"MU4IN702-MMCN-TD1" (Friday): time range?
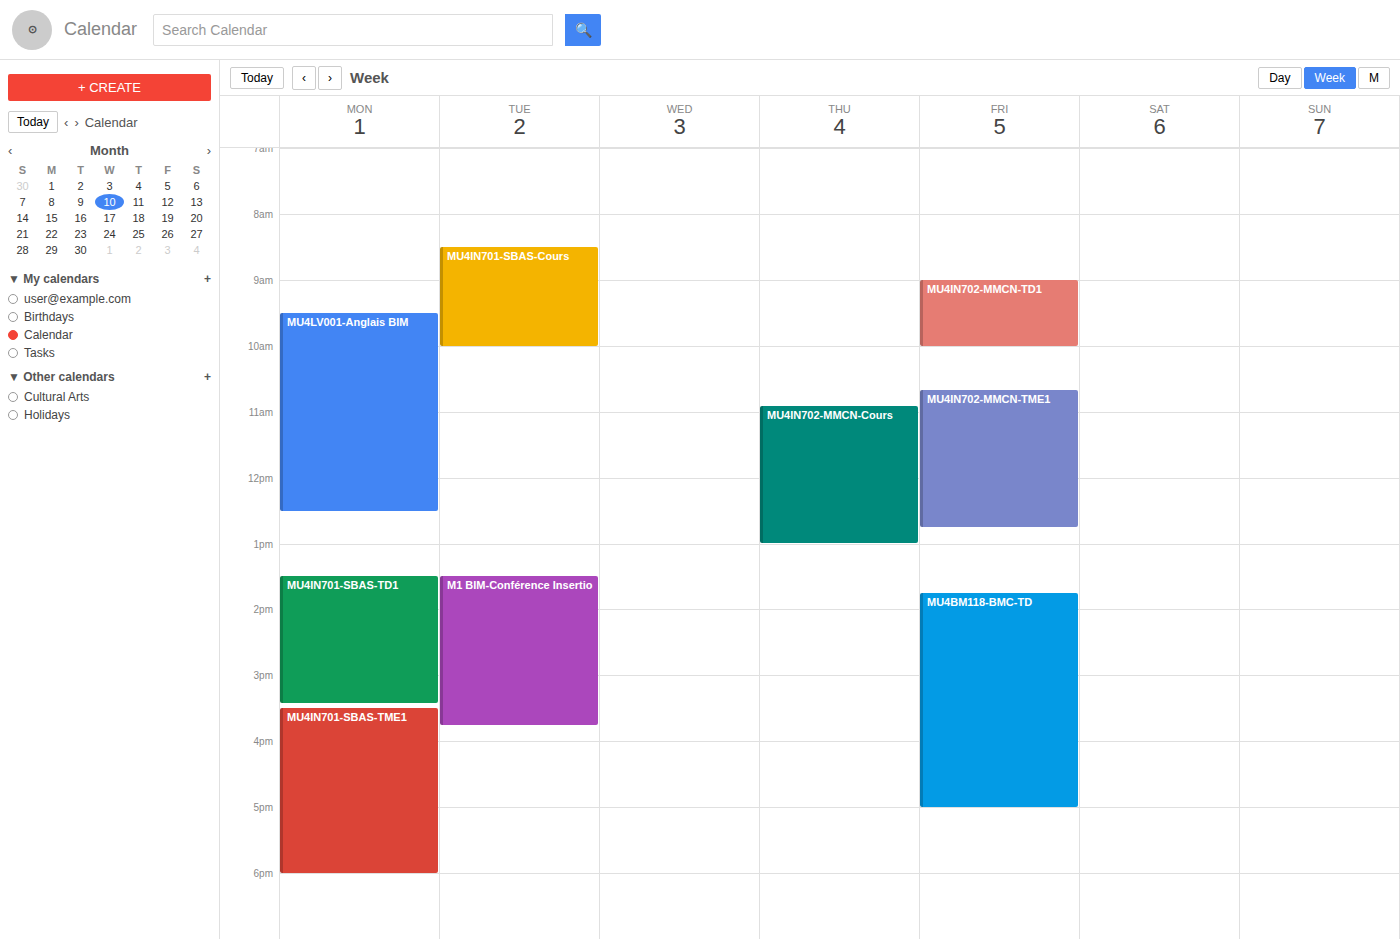
9:00 AM to 10:00 AM